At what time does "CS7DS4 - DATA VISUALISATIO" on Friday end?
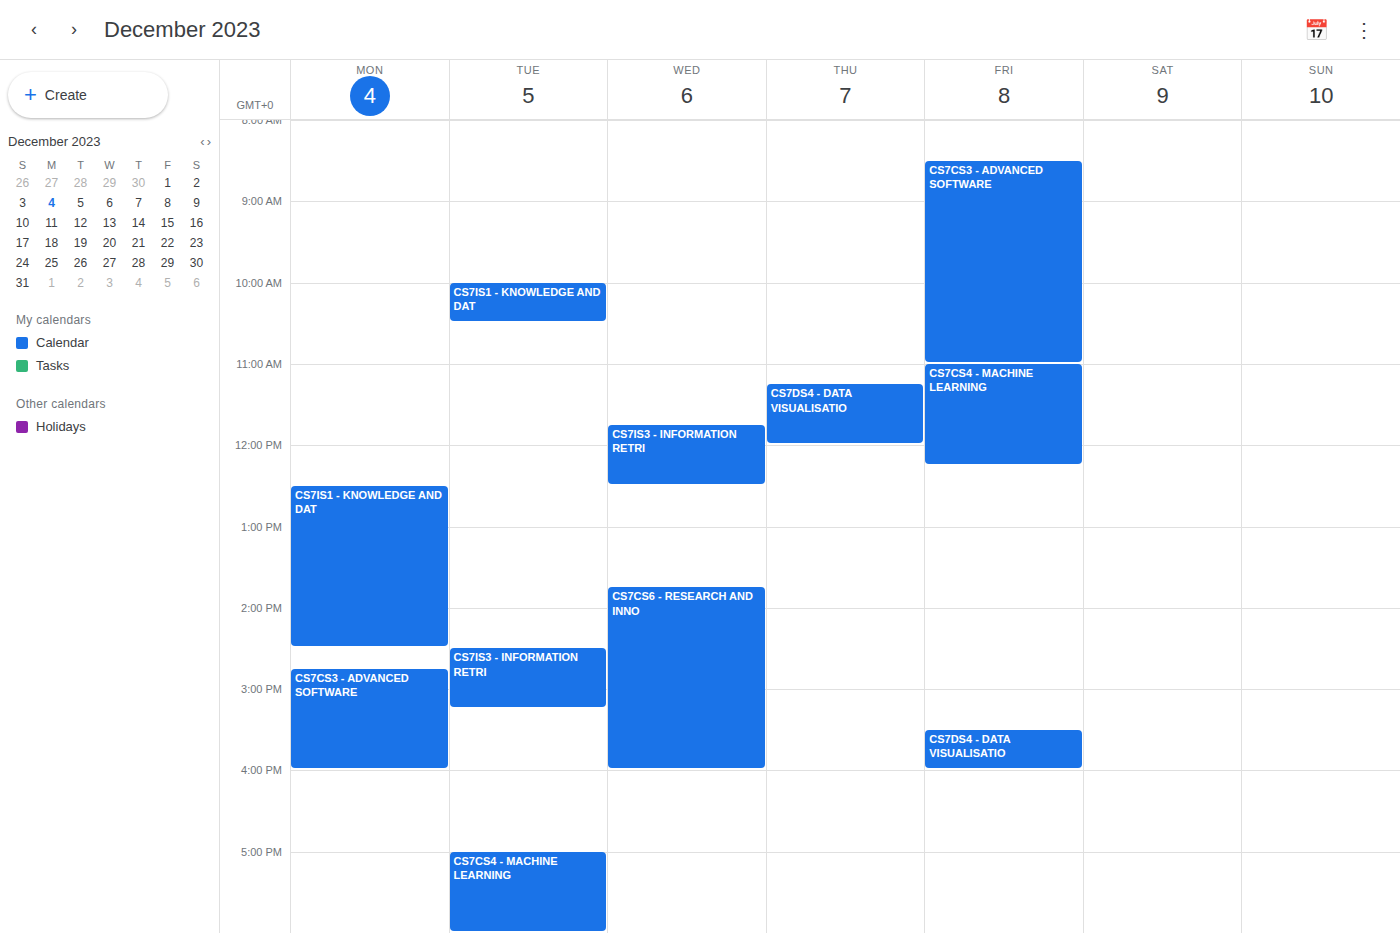
4:00 PM